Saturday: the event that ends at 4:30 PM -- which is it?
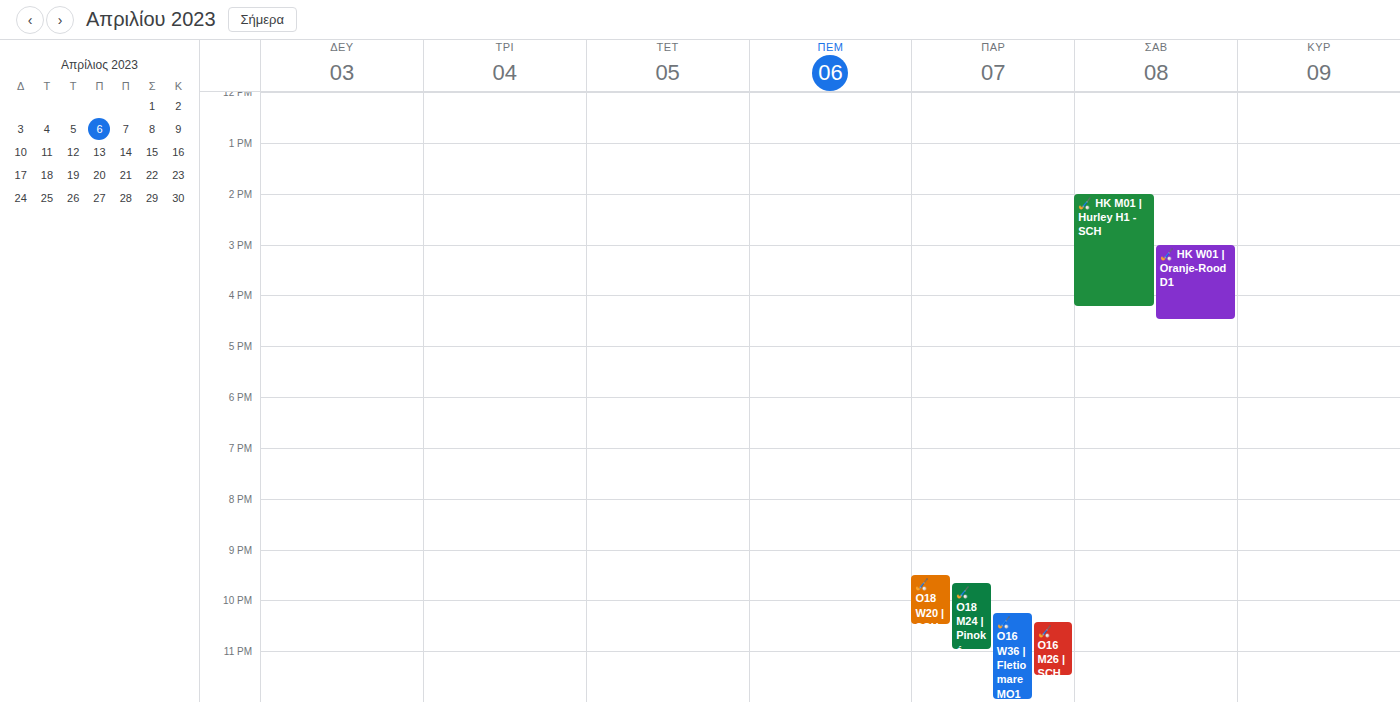
"🏑 HK W01 | Oranje-Rood D1"